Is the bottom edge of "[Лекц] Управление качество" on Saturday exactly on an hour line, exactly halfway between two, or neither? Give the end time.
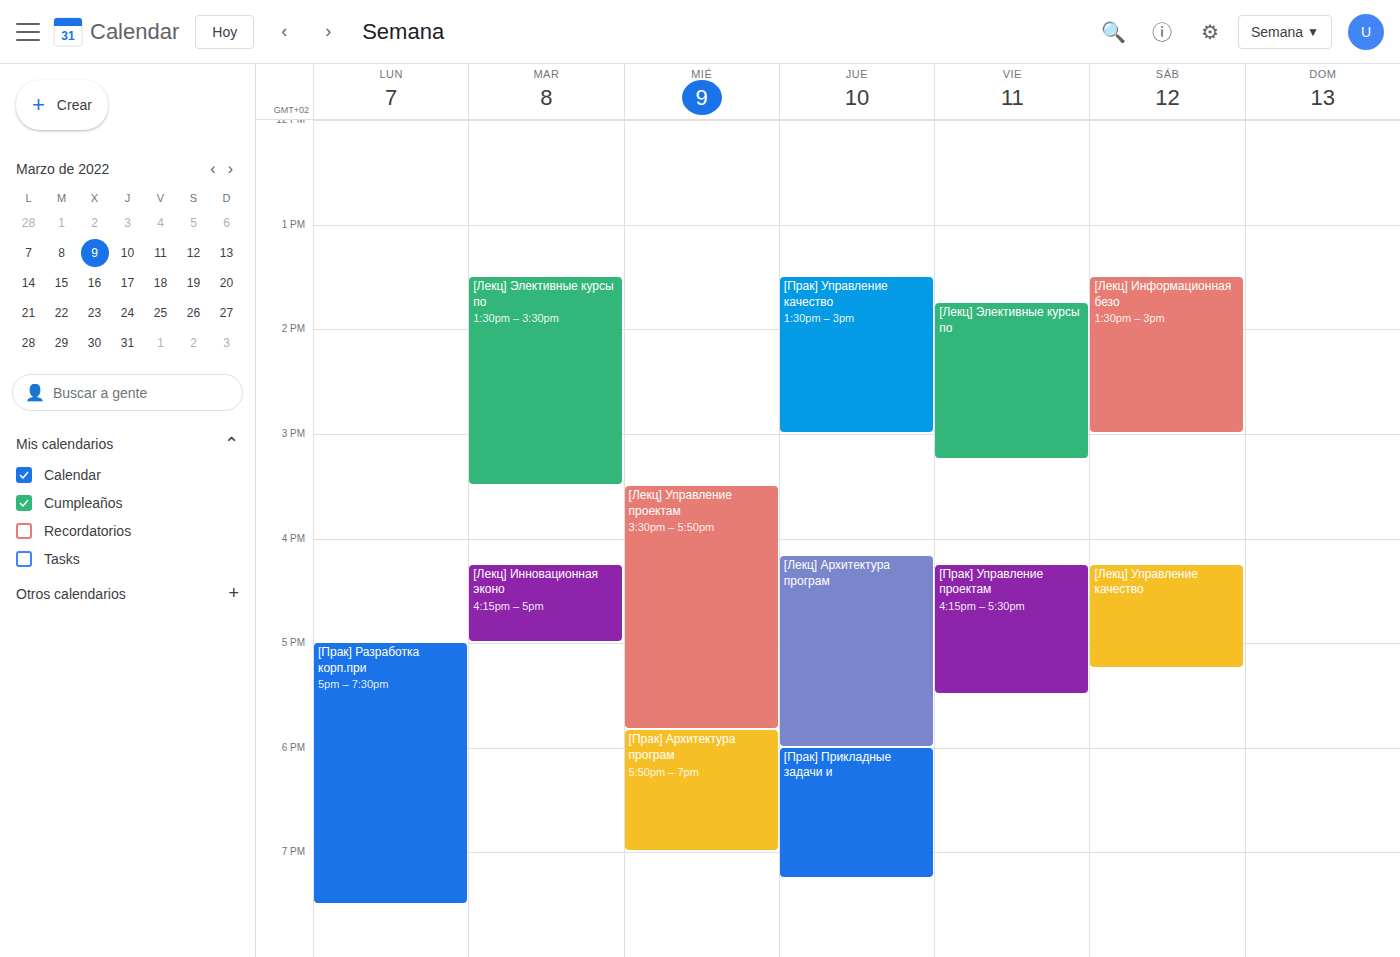
17:15 -- neither: a quarter of the way from the 17:00 line to the 18:00 line.